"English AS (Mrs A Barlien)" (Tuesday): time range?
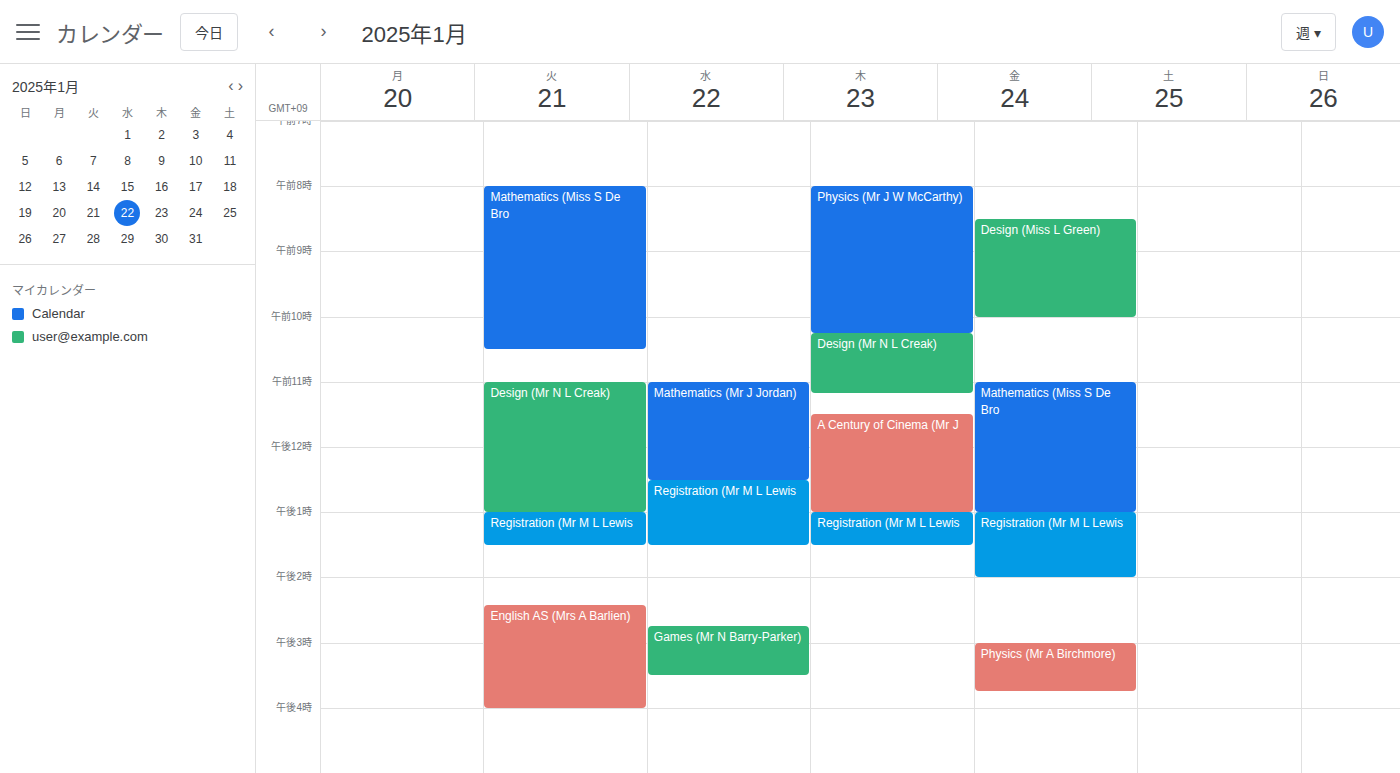
2:25 PM to 4:00 PM